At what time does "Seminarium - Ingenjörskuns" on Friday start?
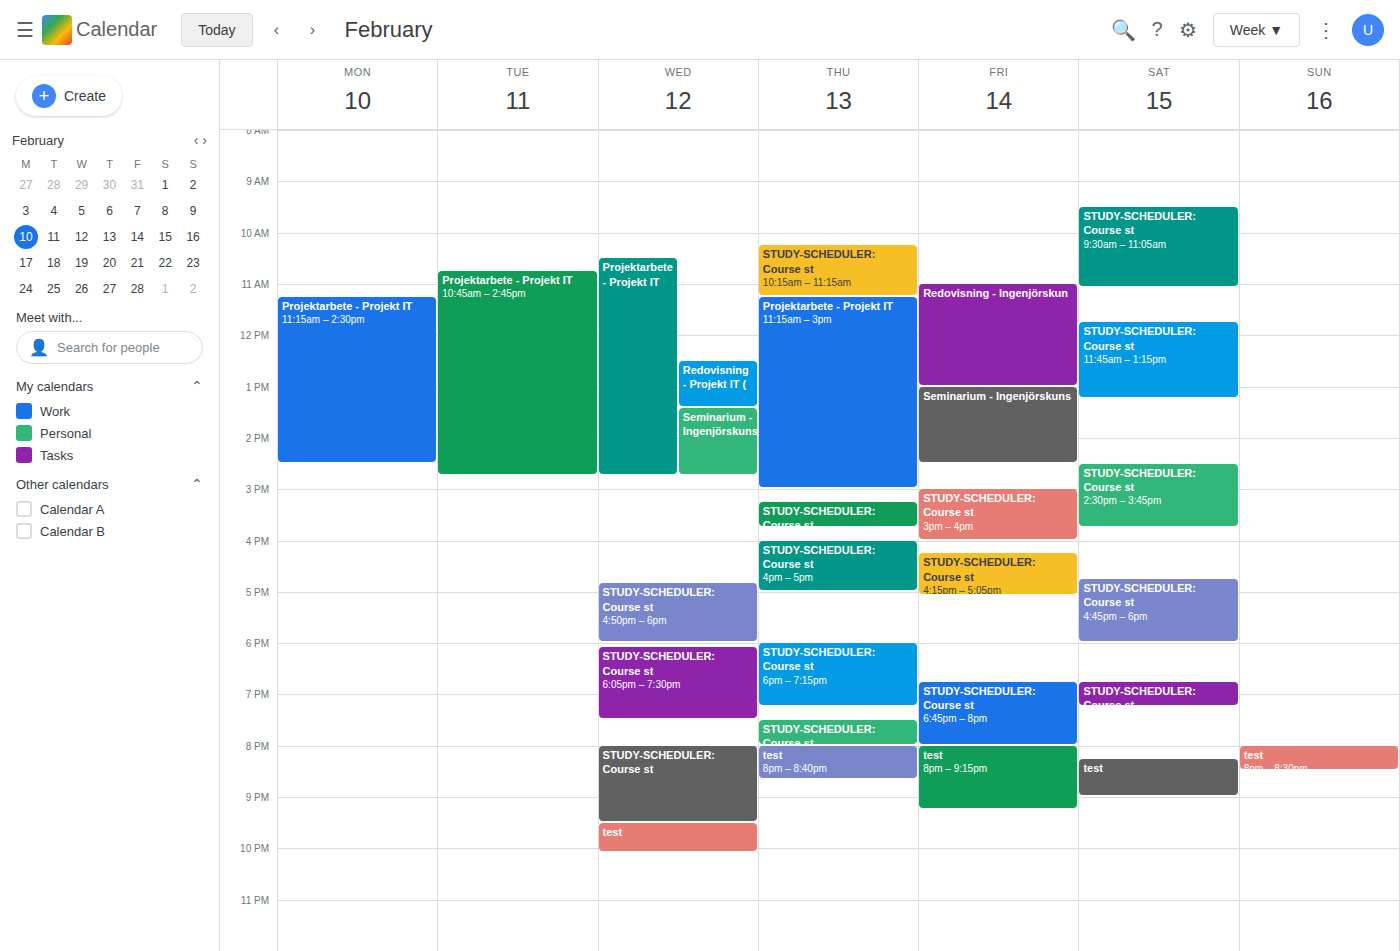
1:00 PM